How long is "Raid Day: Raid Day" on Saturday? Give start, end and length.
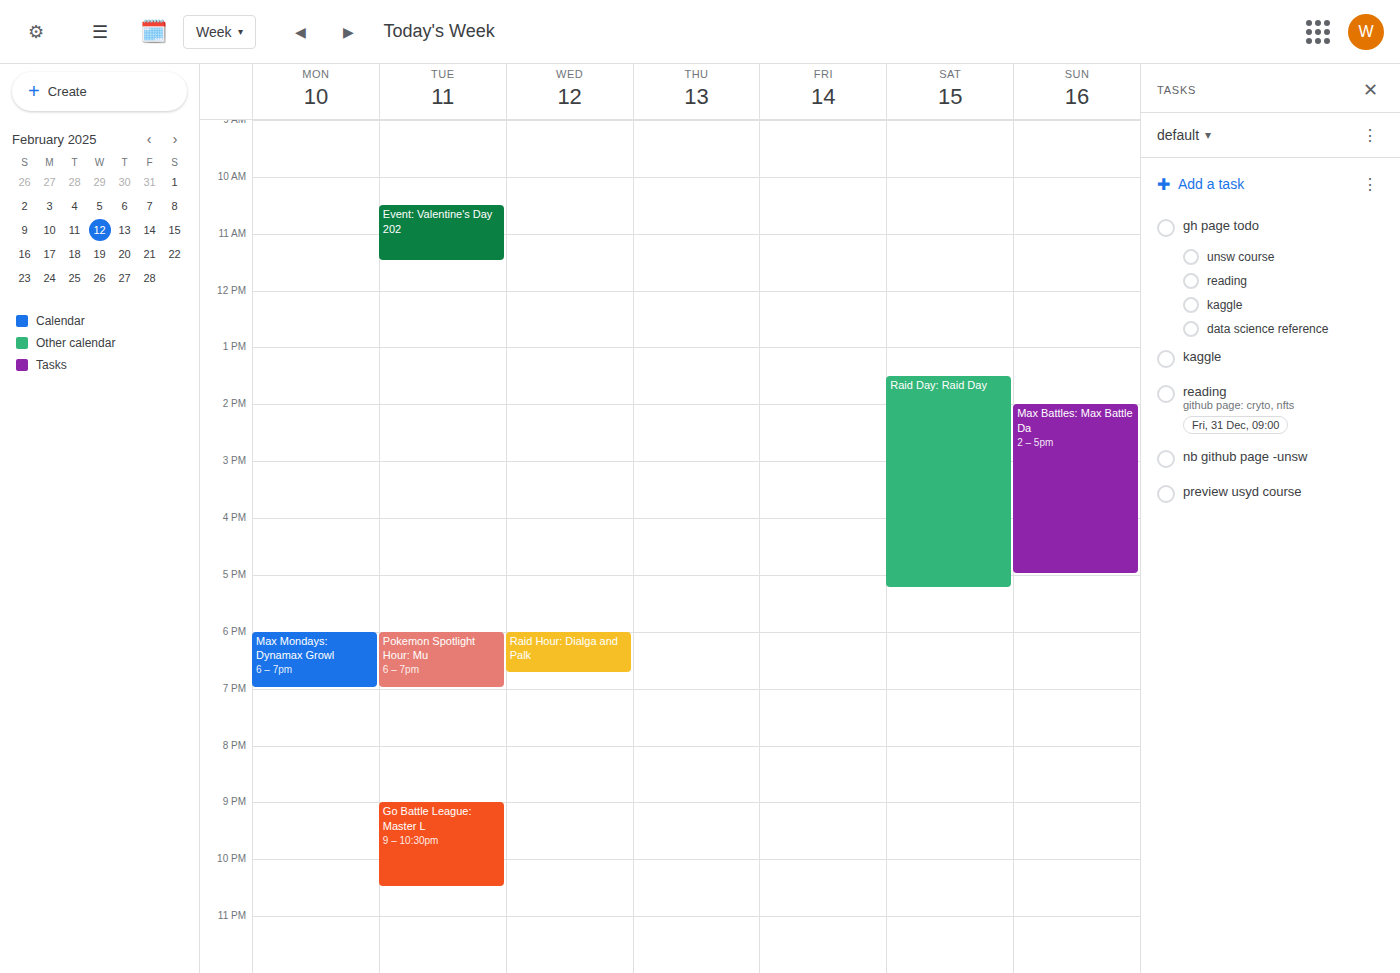
1:30 PM to 5:15 PM, 3 hours 45 minutes